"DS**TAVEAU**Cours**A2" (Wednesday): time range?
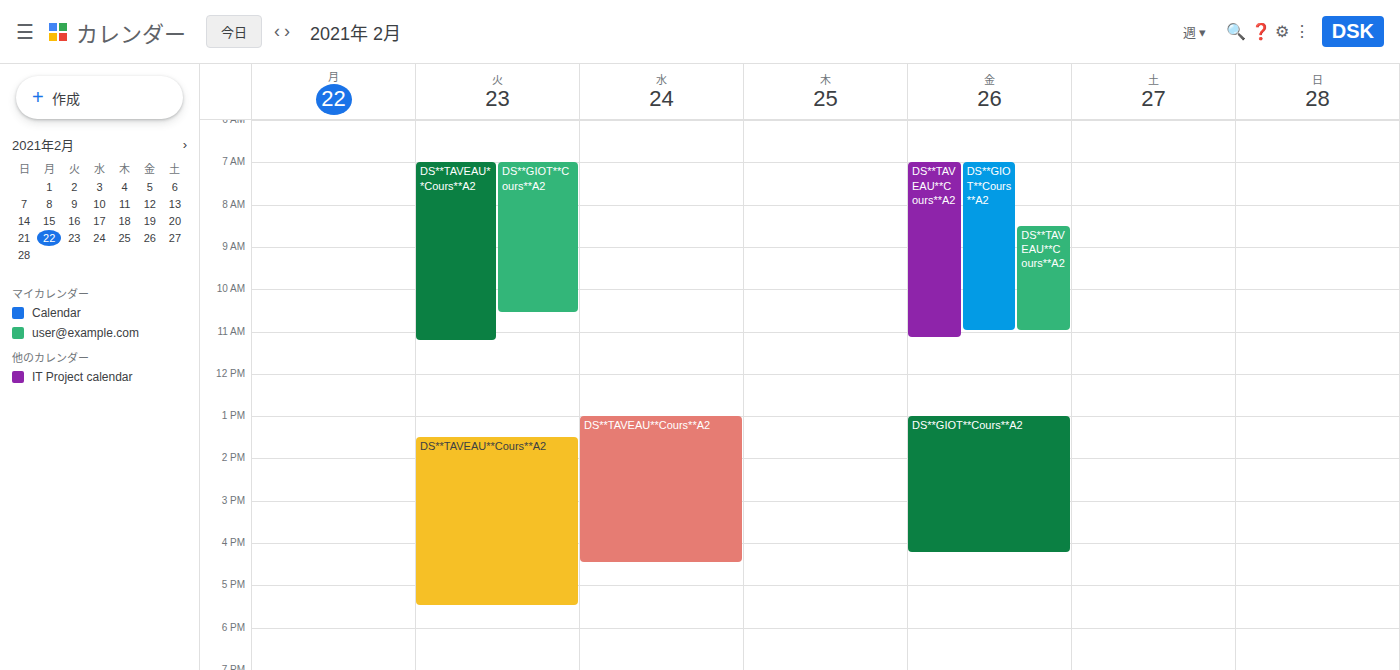
1:00 PM to 4:30 PM